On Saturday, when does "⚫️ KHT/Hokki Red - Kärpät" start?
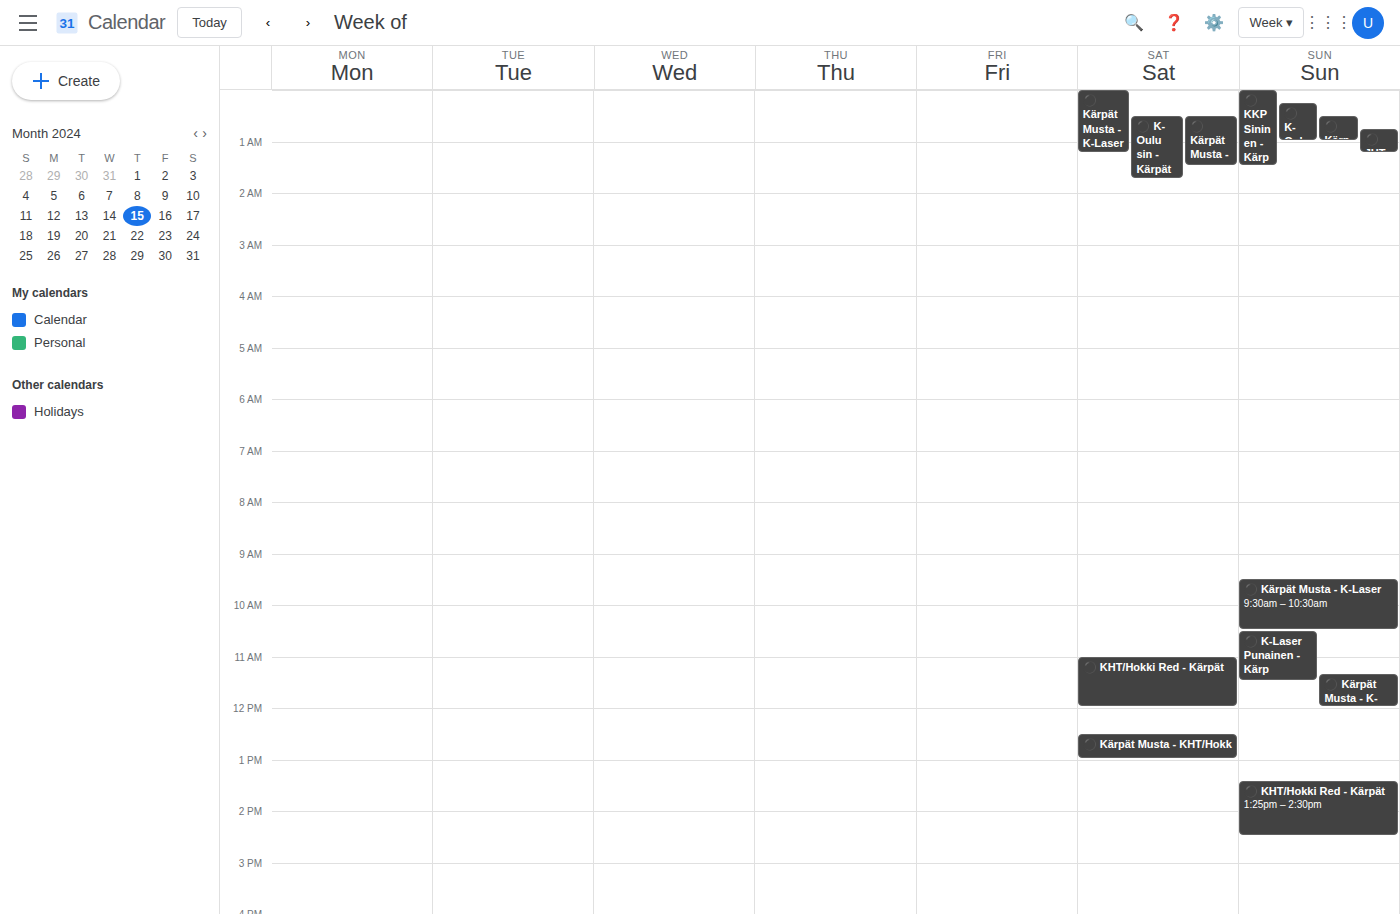
11:00 AM